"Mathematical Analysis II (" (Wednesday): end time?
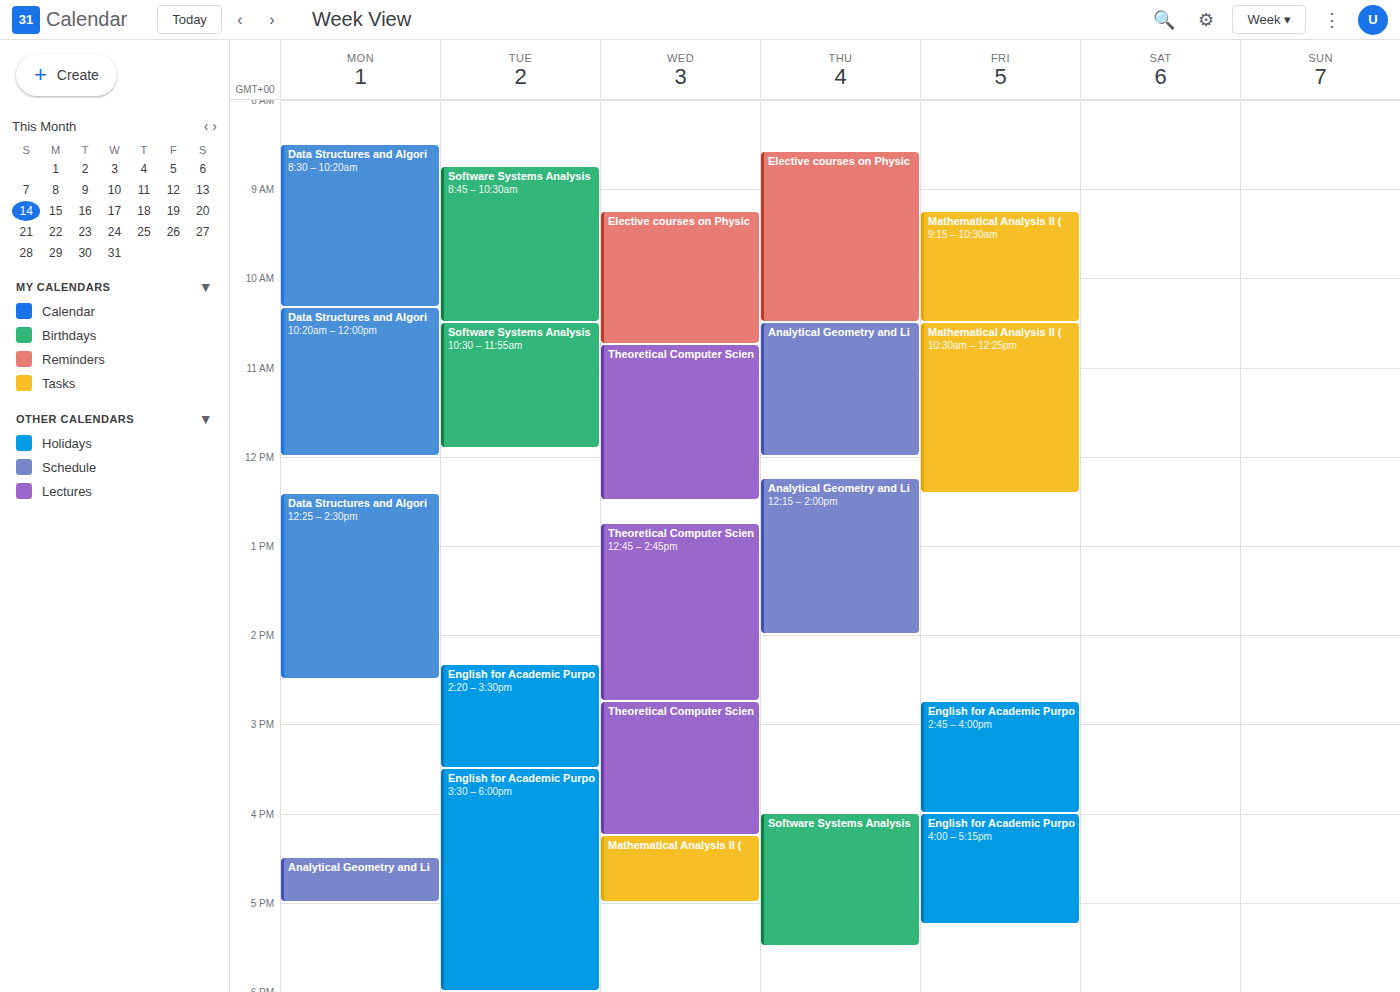
5:00 PM